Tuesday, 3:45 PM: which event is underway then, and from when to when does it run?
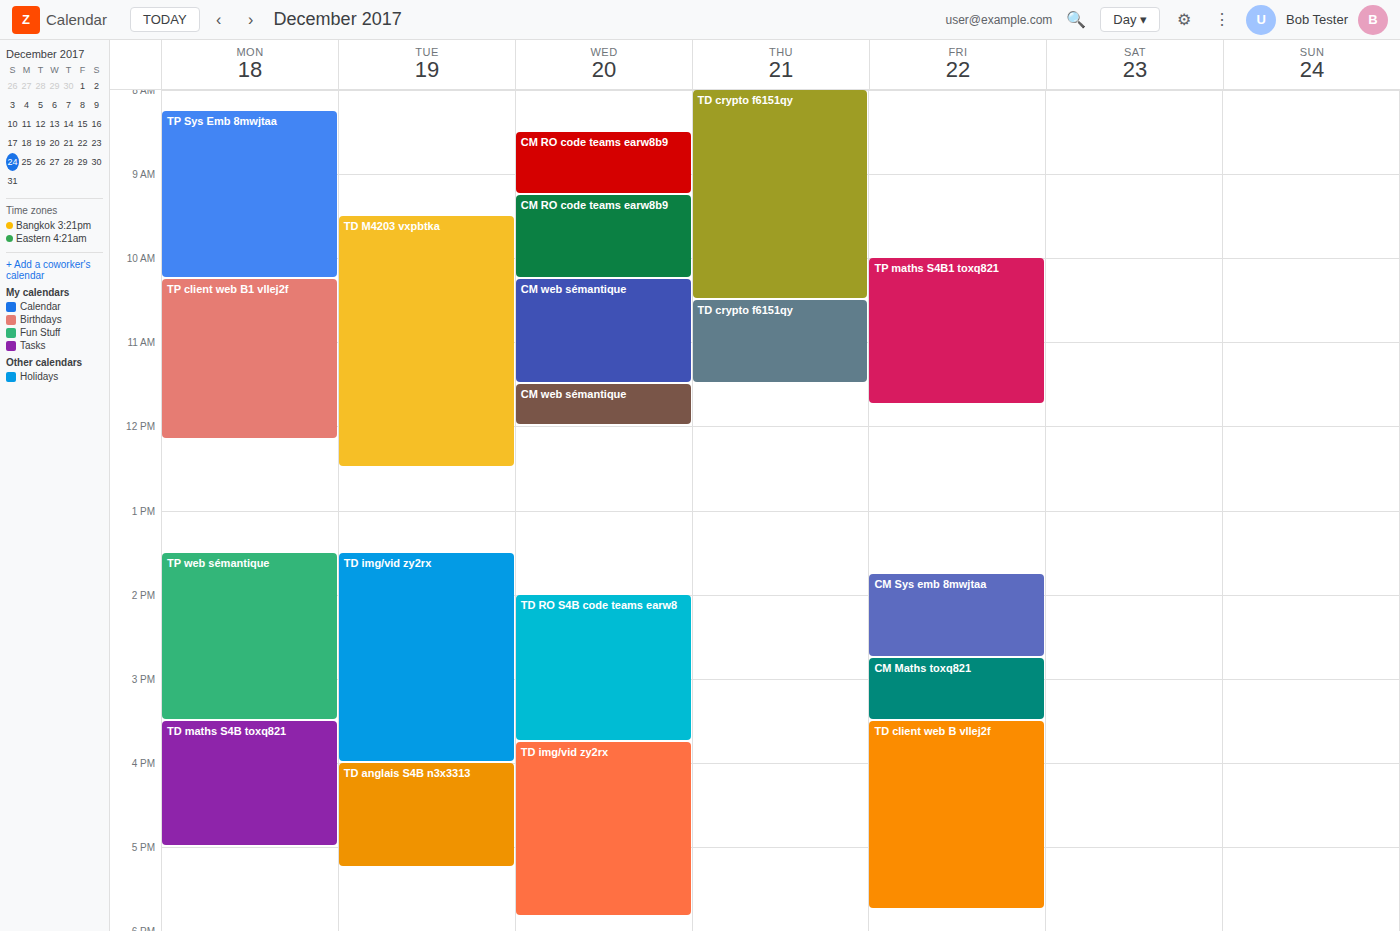
"TD img/vid zy2rx", 1:30 PM to 4:00 PM